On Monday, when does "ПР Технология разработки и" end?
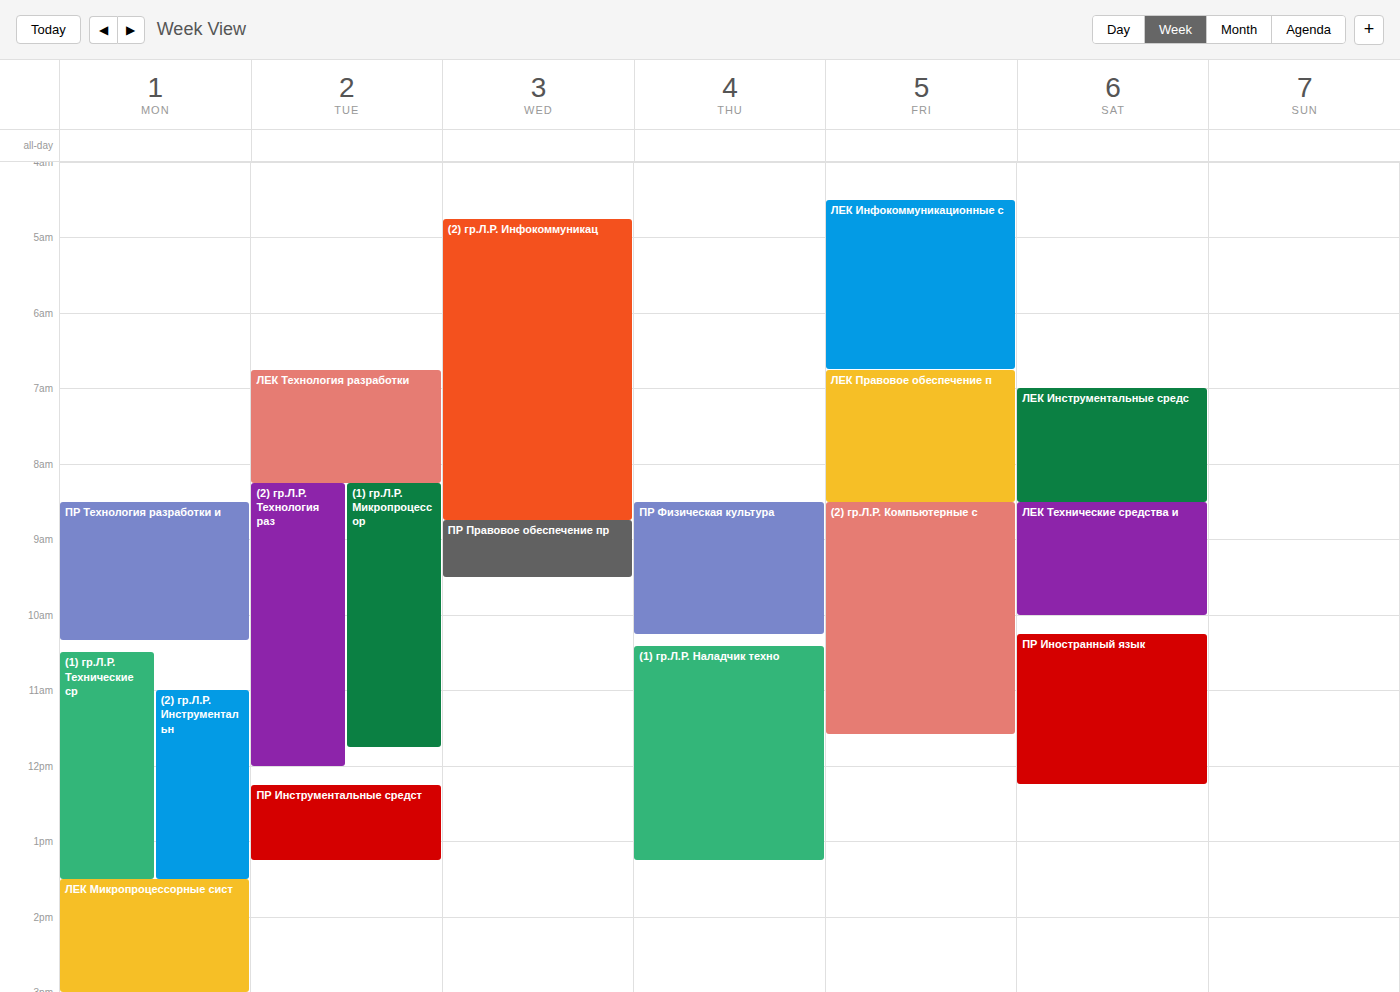
10:20 AM